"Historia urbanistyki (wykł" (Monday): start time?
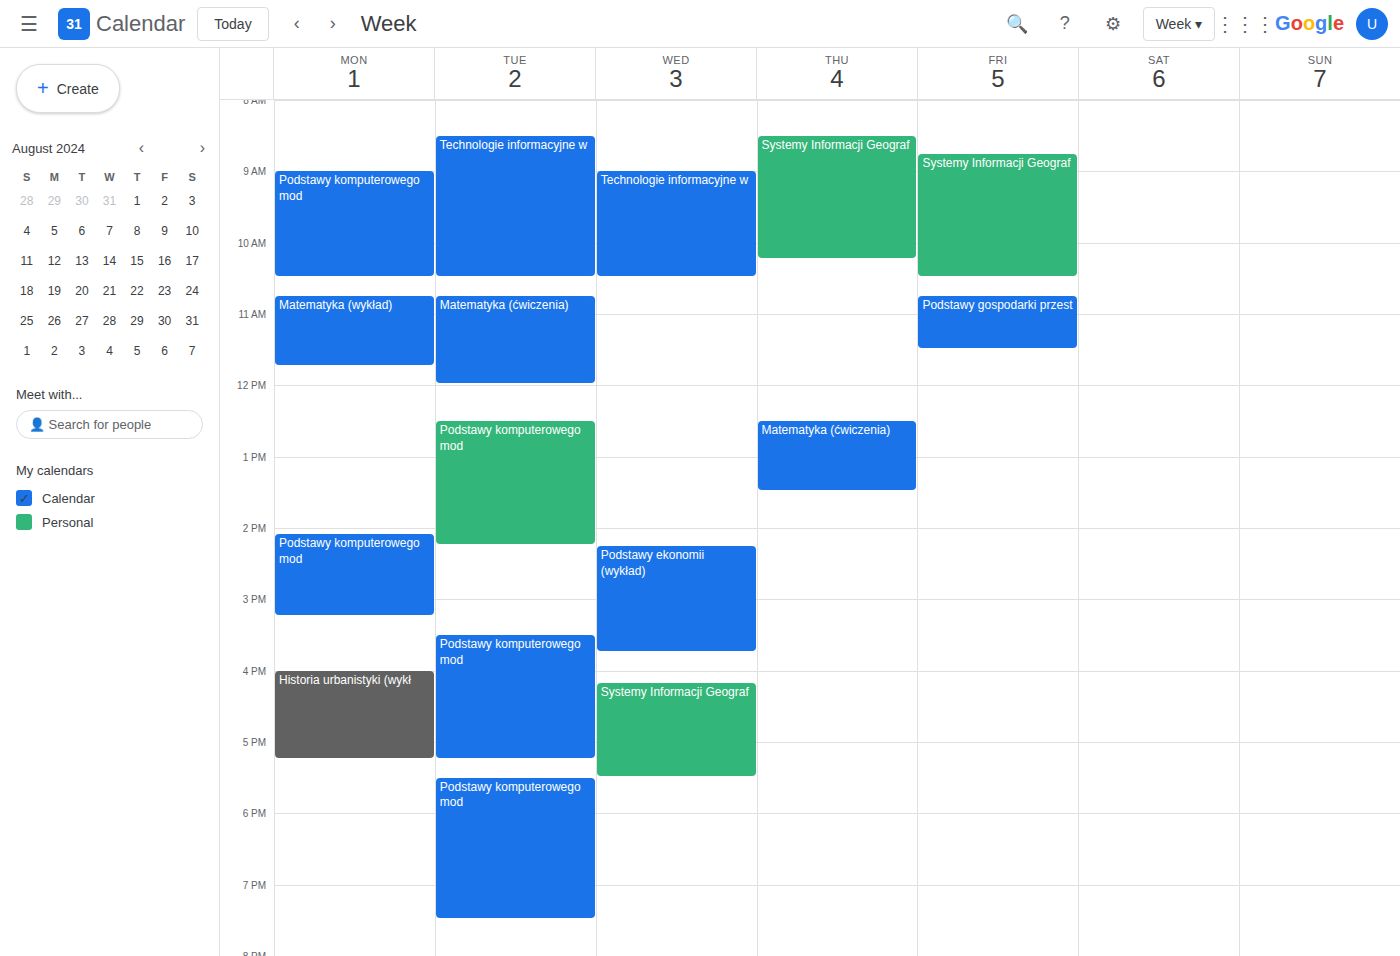
4:00 PM